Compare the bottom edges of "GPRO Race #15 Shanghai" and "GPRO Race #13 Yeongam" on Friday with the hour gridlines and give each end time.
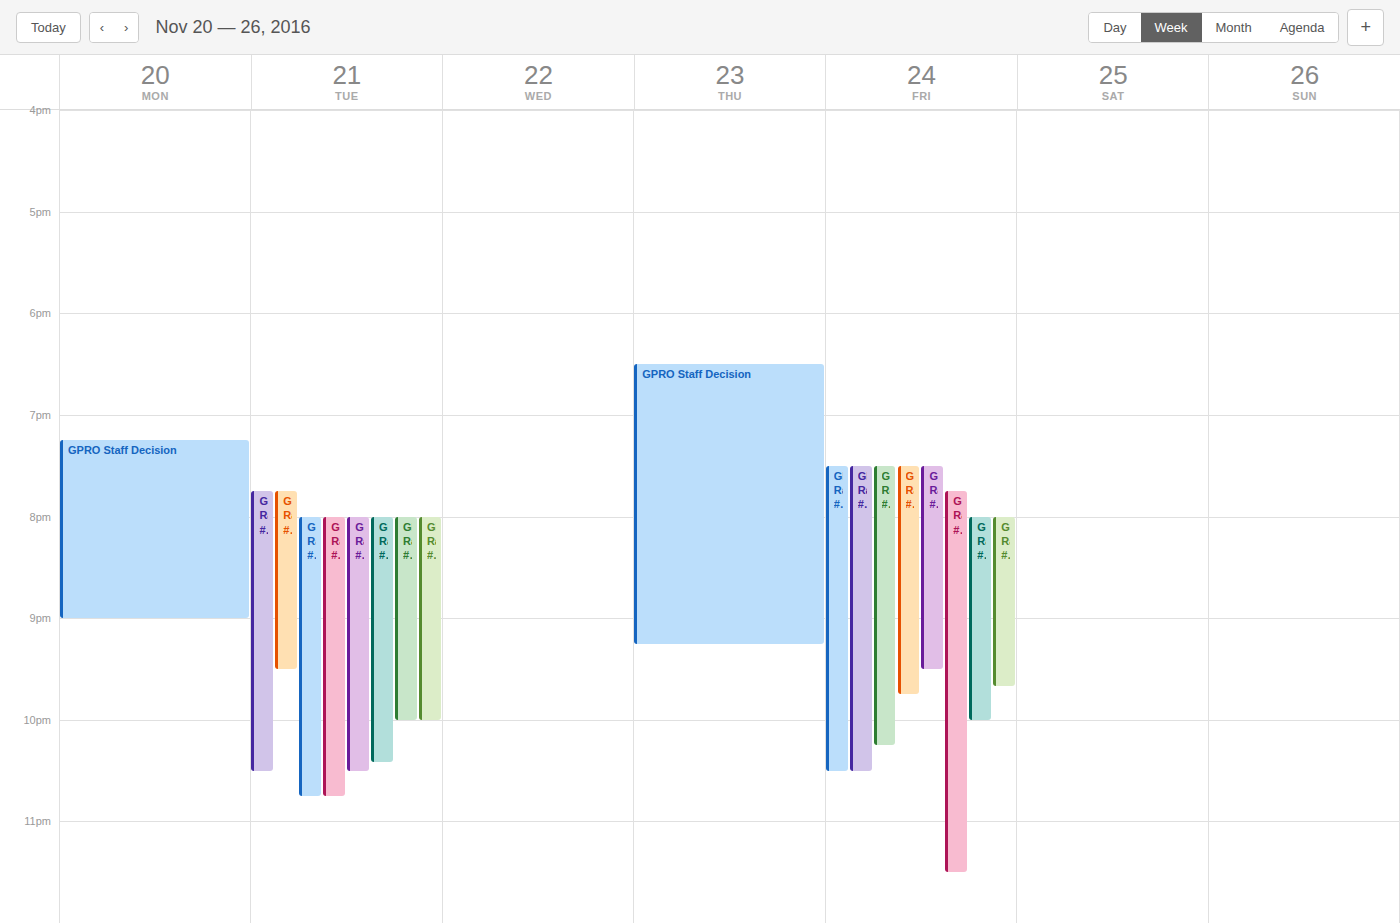
"GPRO Race #15 Shanghai": 10:00 PM, exactly on the 10 PM line. "GPRO Race #13 Yeongam": 9:45 PM, neither: three quarters of the way from the 9 PM line to the 10 PM line.